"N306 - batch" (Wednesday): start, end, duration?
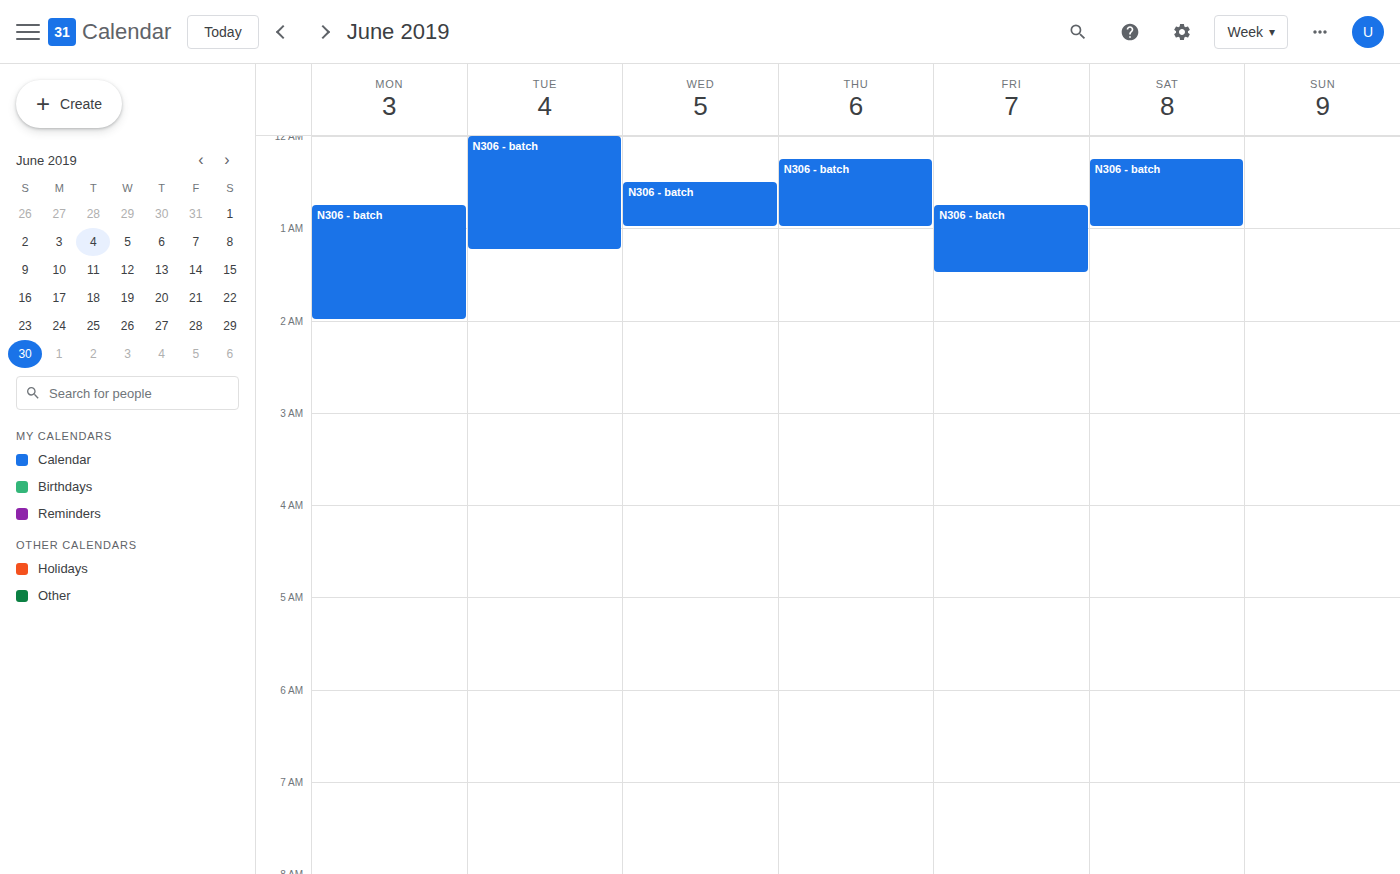
00:30 to 01:00, 30 minutes